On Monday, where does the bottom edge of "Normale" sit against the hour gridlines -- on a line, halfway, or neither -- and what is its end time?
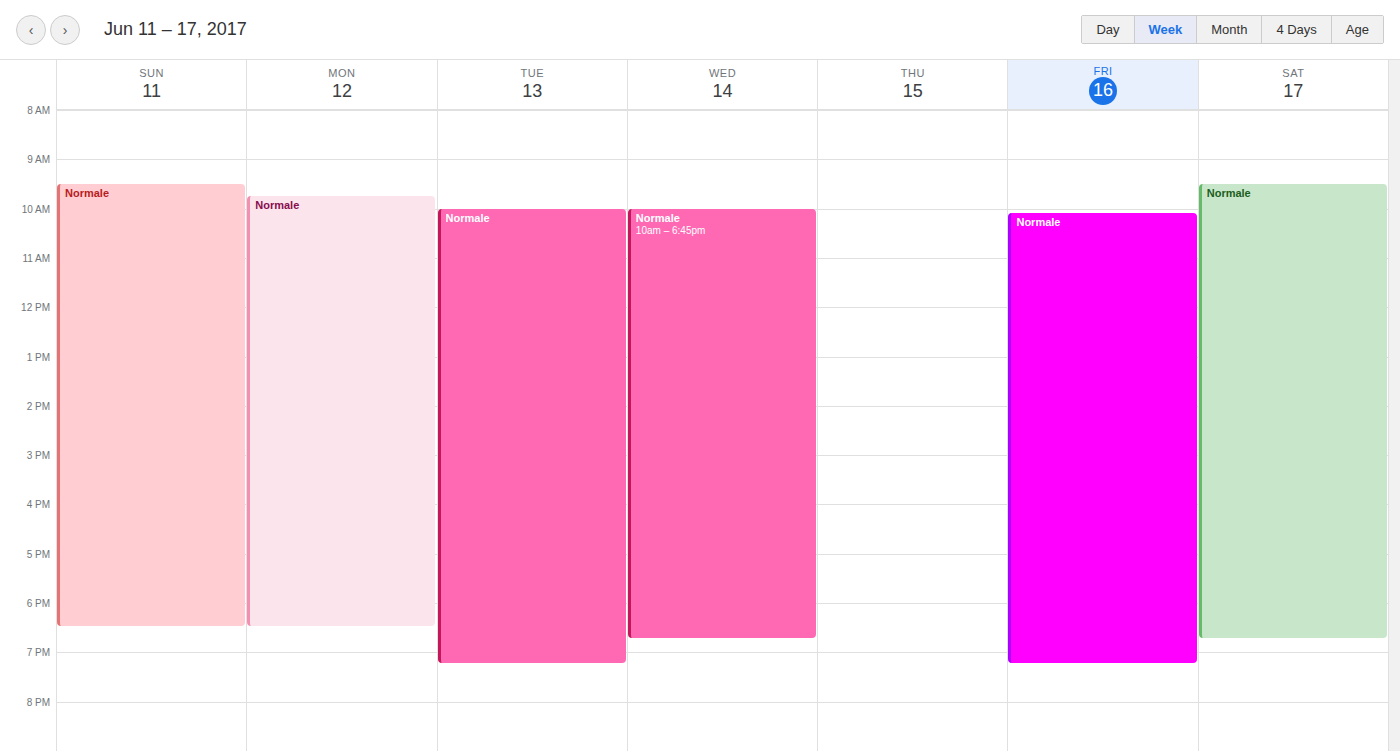
6:30 PM -- halfway between the 6 PM and 7 PM lines.